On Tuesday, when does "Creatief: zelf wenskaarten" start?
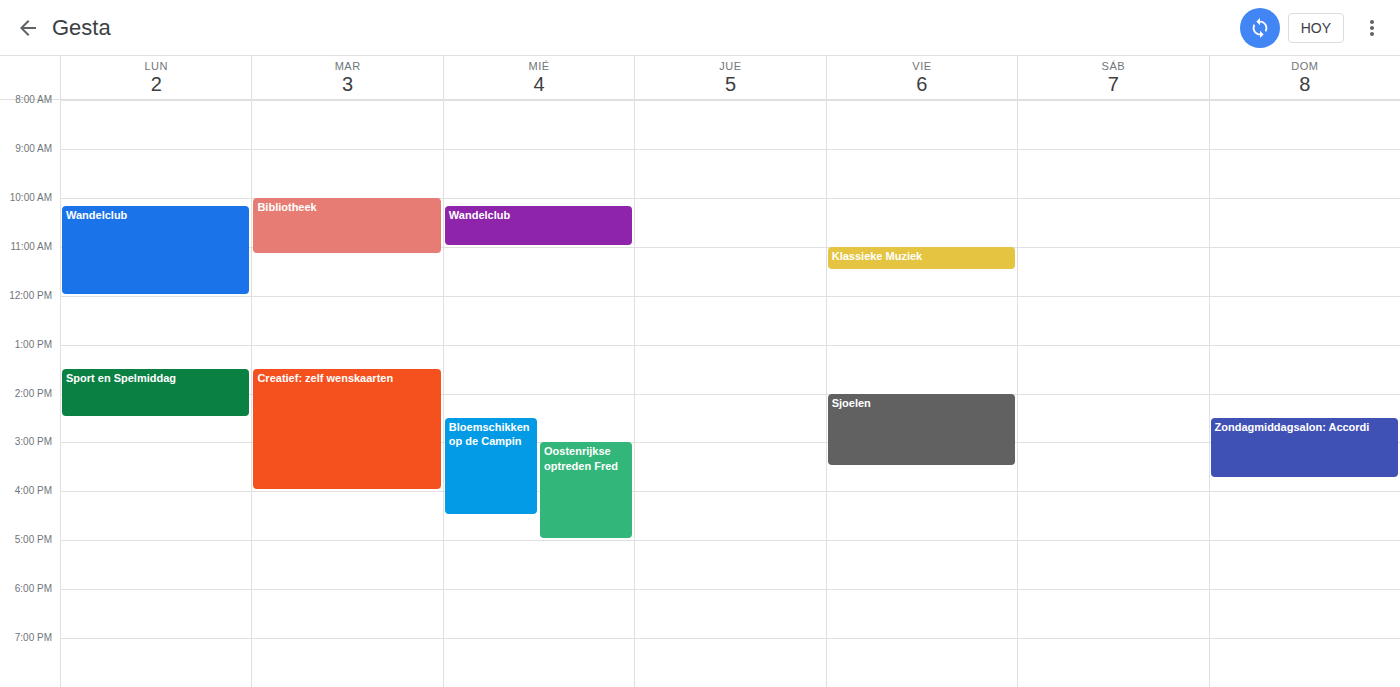
1:30 PM